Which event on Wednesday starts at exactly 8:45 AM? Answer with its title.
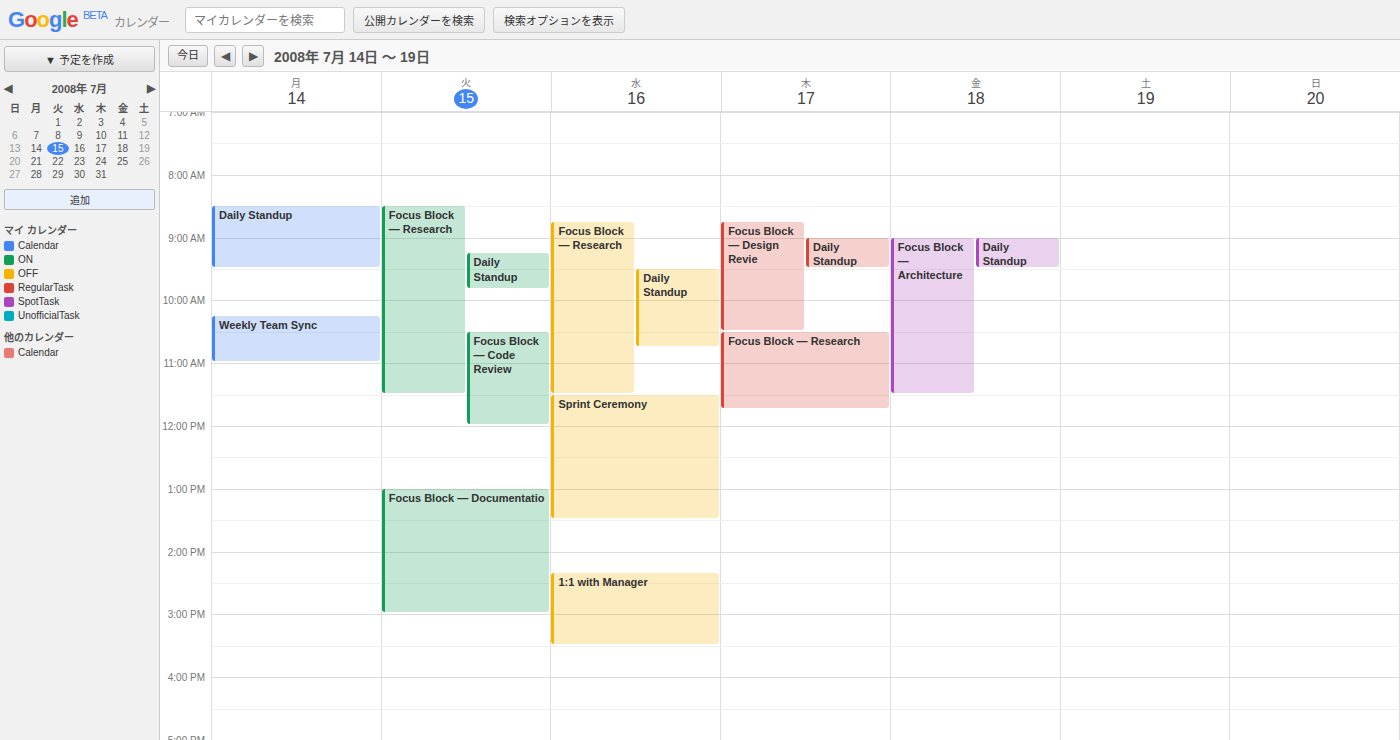
"Focus Block — Research"